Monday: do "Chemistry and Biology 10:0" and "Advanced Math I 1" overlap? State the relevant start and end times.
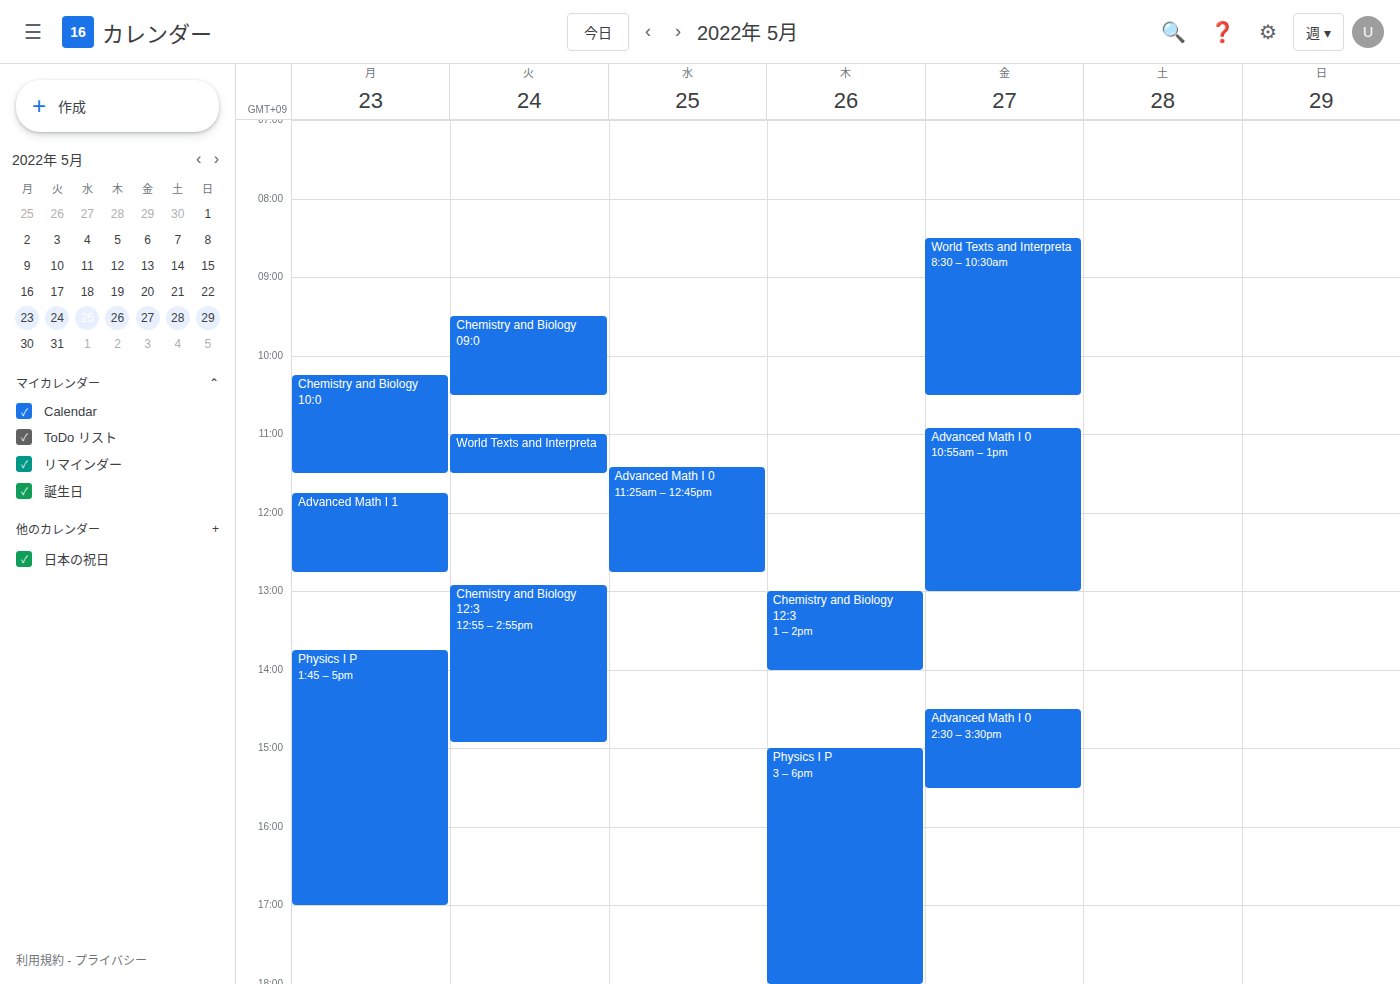
"Chemistry and Biology 10:0" ends at 11:30 AM and "Advanced Math I 1" starts at 11:45 AM -- no overlap.